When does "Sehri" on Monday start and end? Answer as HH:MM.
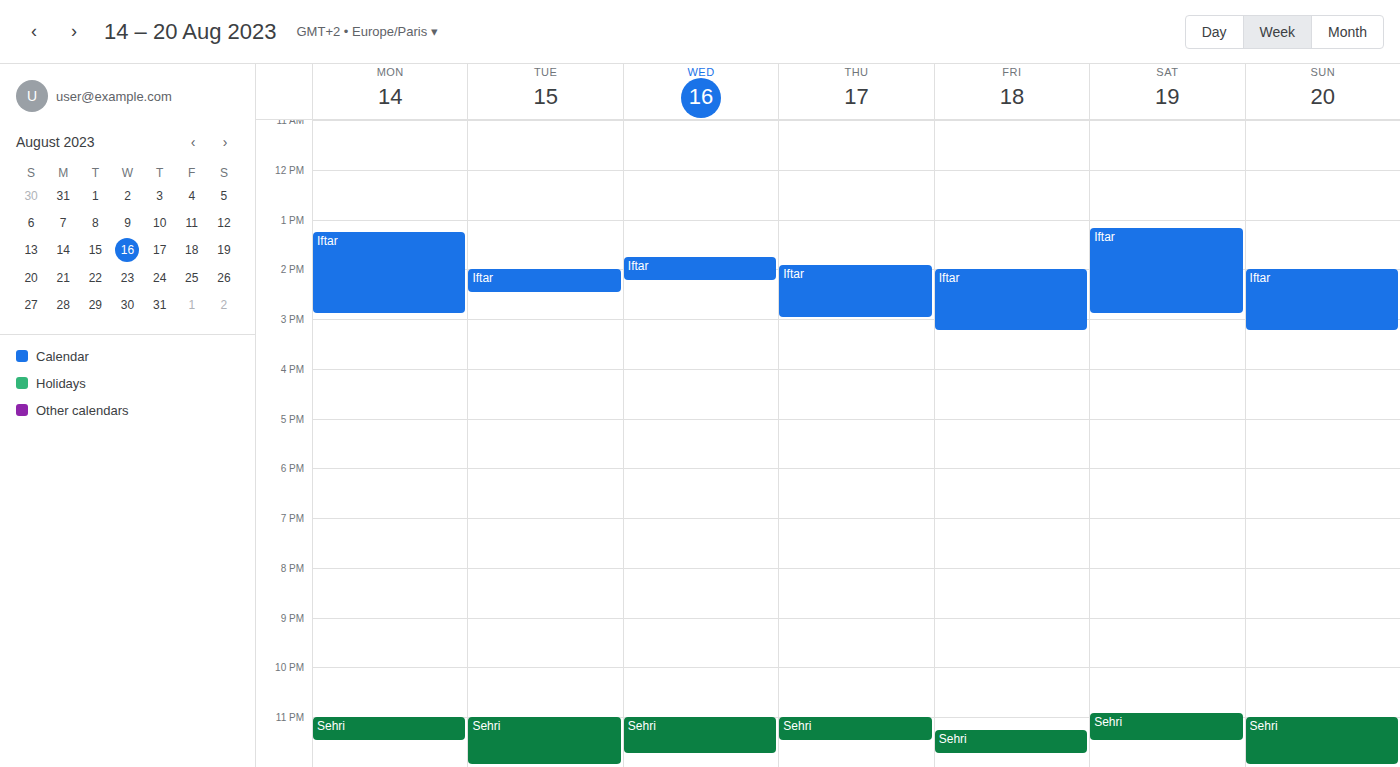
23:00 to 23:30